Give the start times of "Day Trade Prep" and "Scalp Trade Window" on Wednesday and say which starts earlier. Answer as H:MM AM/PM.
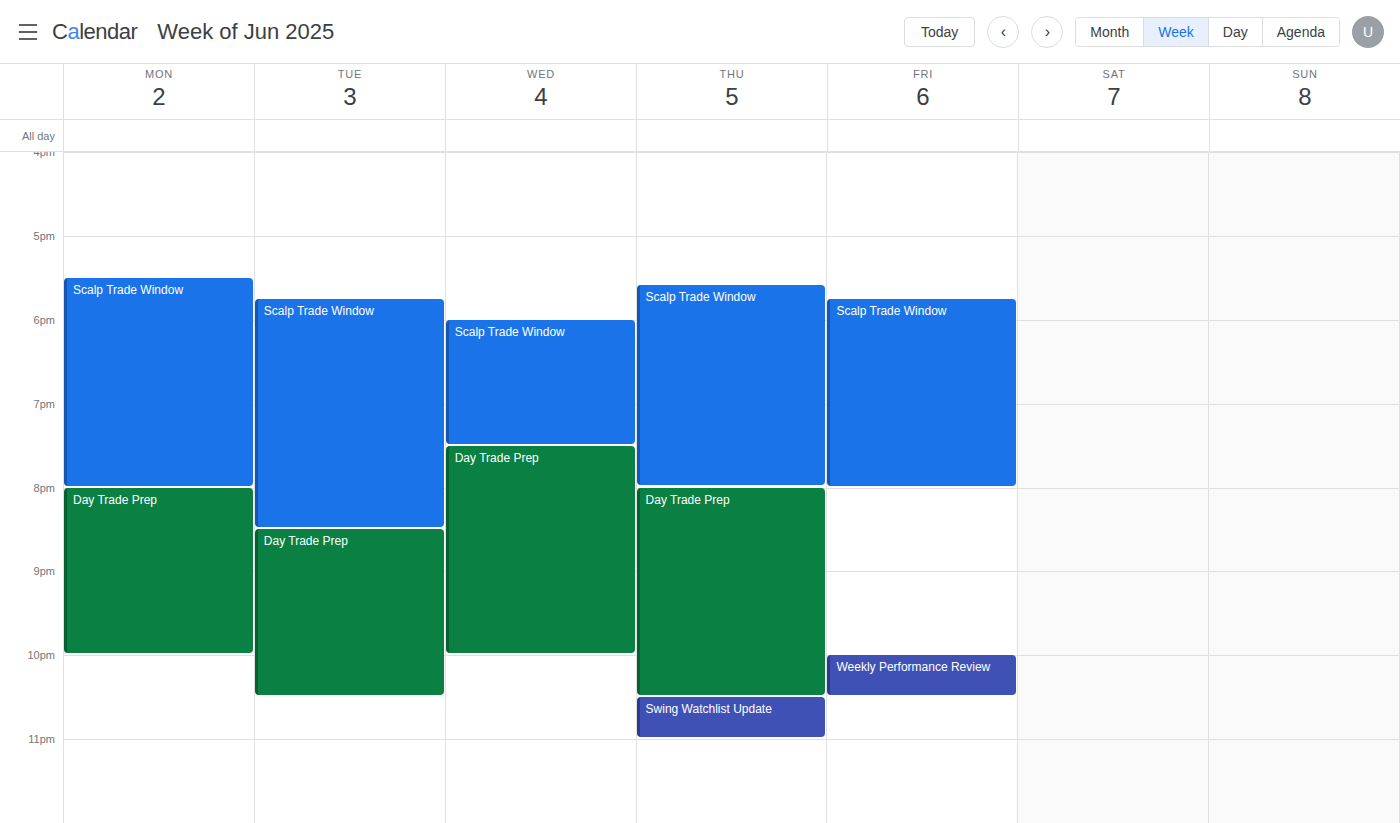
"Scalp Trade Window" 6:00 PM; "Day Trade Prep" 7:30 PM.